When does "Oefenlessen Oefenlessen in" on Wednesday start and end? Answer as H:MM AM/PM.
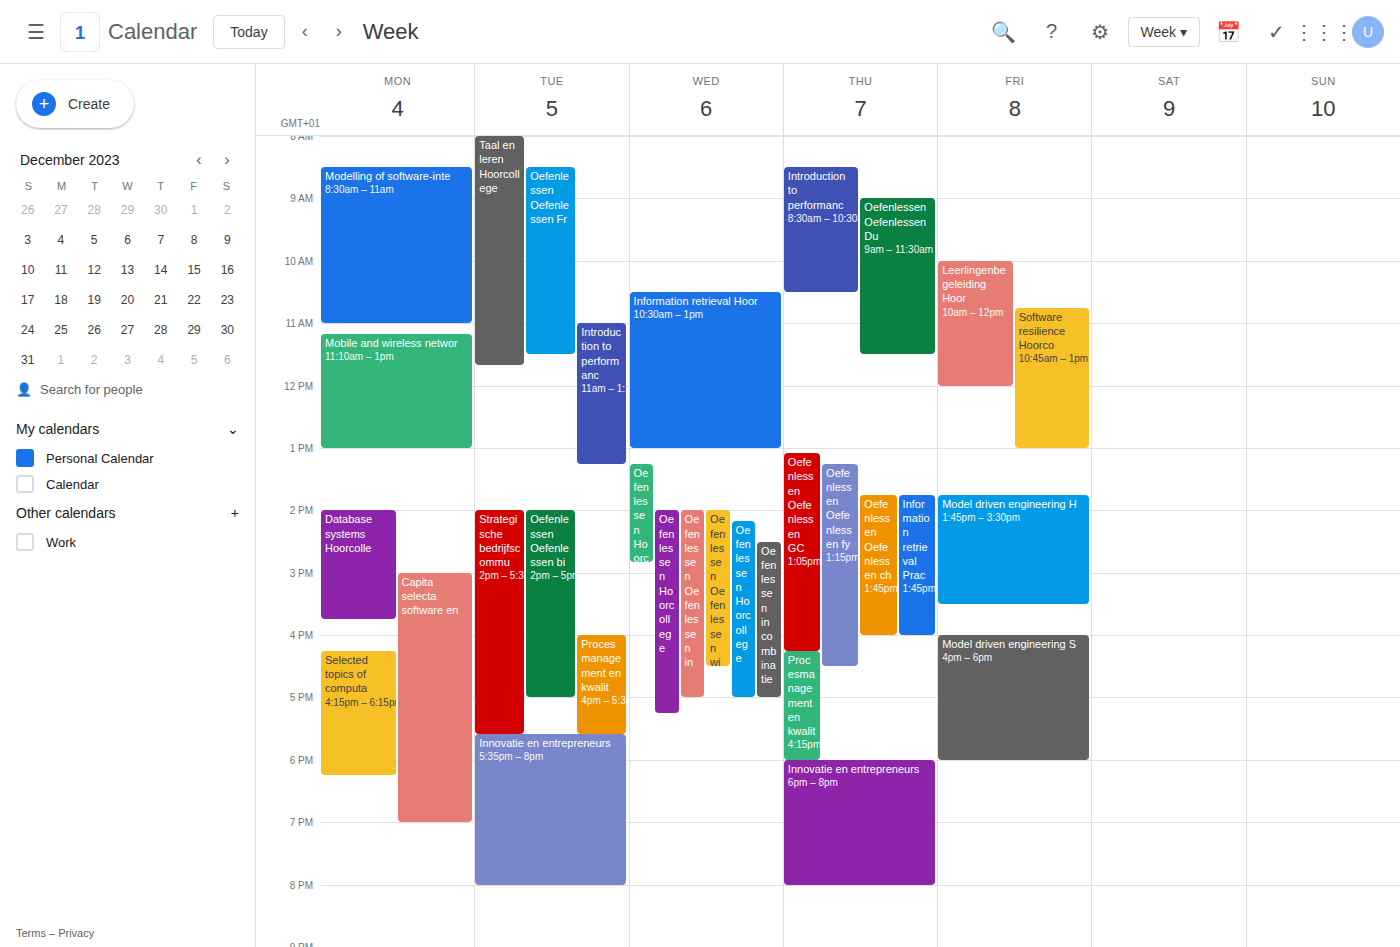
2:00 PM to 5:00 PM